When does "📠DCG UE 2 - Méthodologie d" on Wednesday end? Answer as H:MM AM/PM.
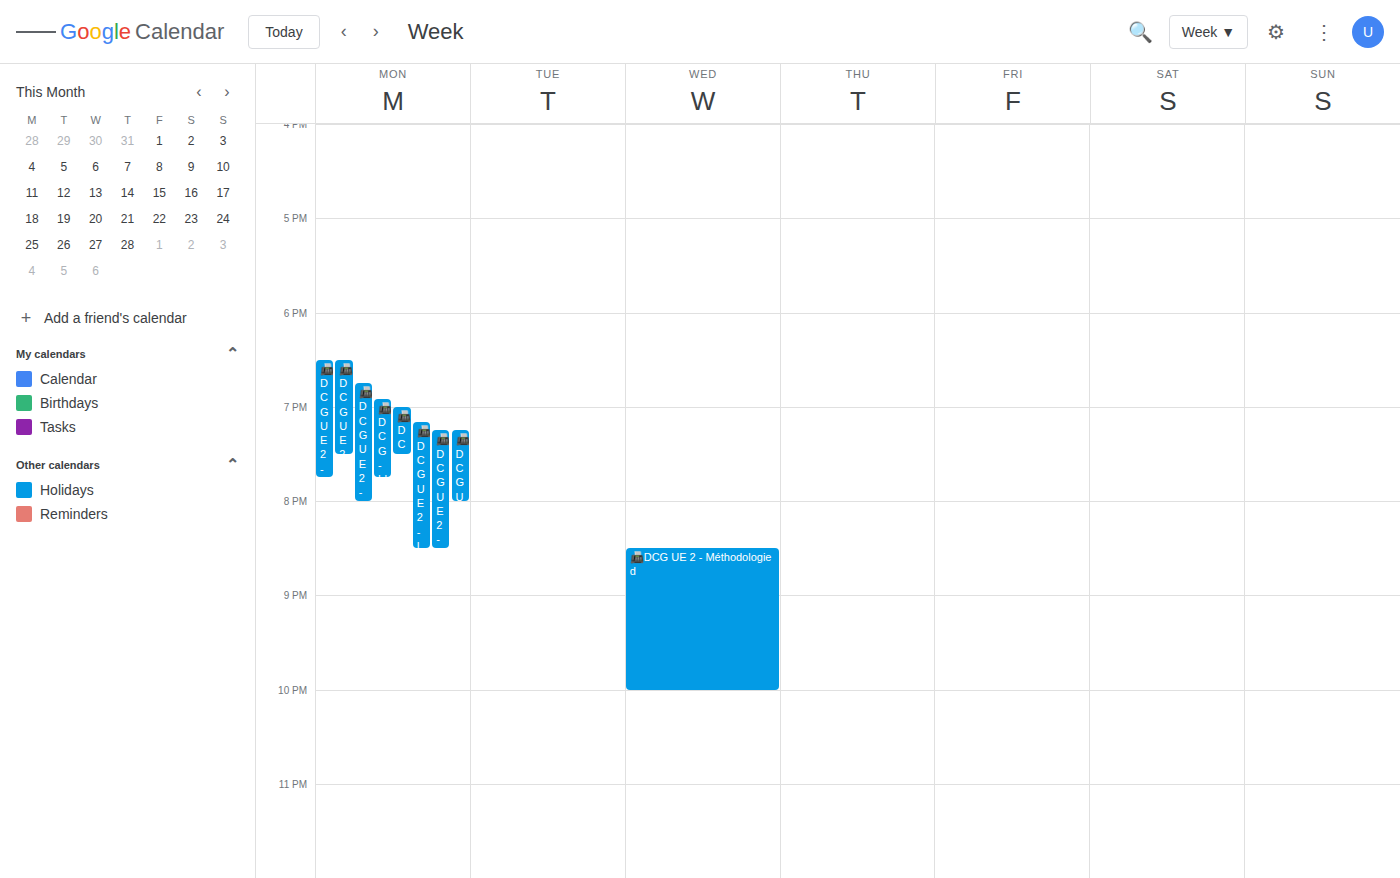
10:00 PM